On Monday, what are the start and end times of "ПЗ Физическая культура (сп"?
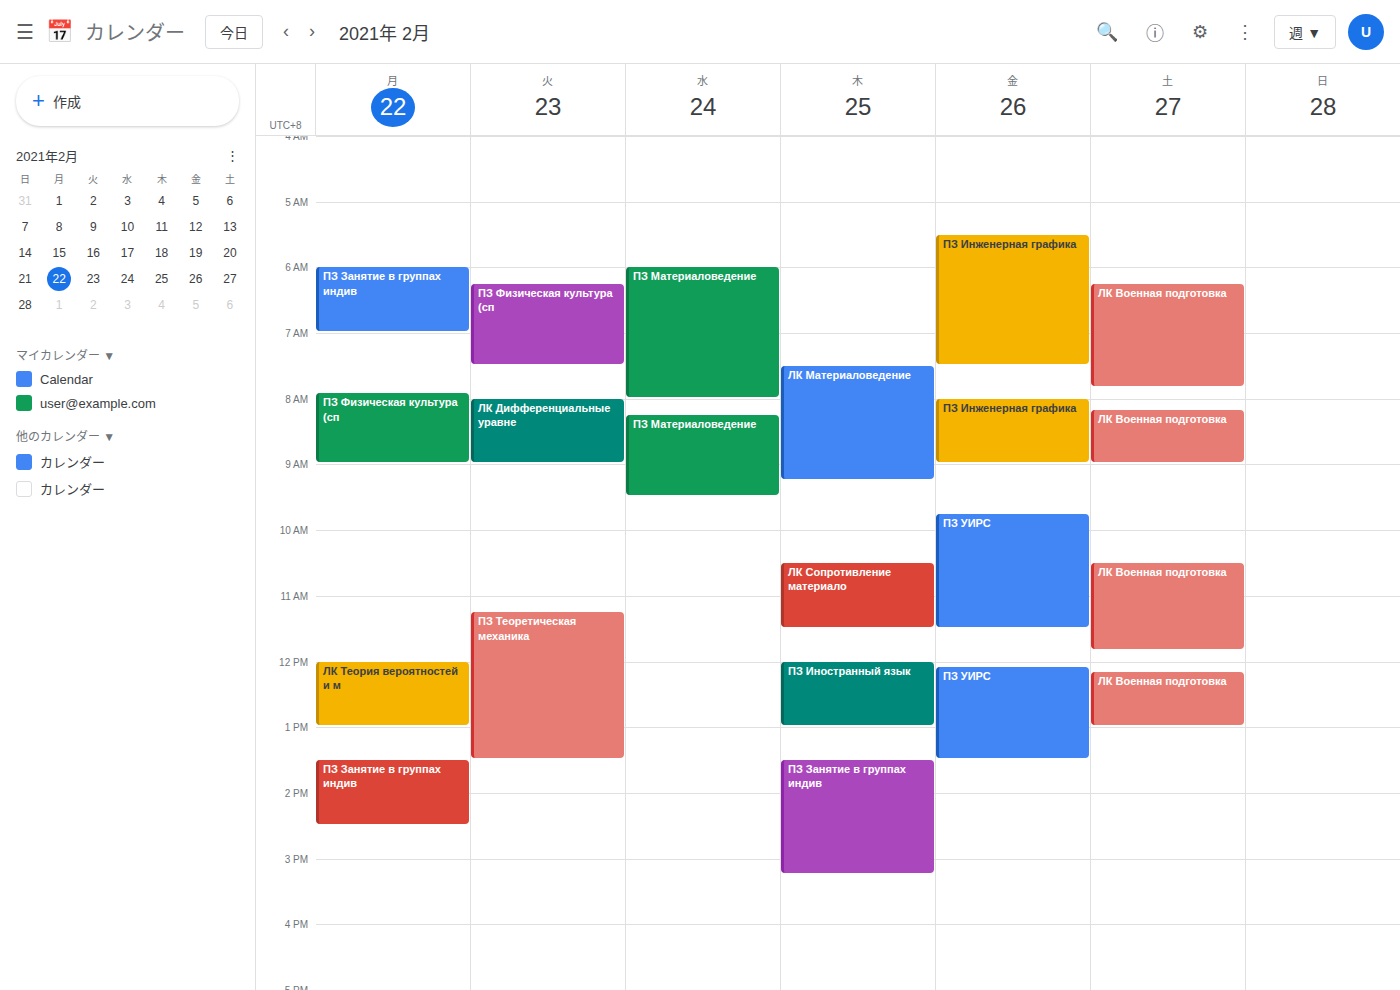
07:55 to 09:00